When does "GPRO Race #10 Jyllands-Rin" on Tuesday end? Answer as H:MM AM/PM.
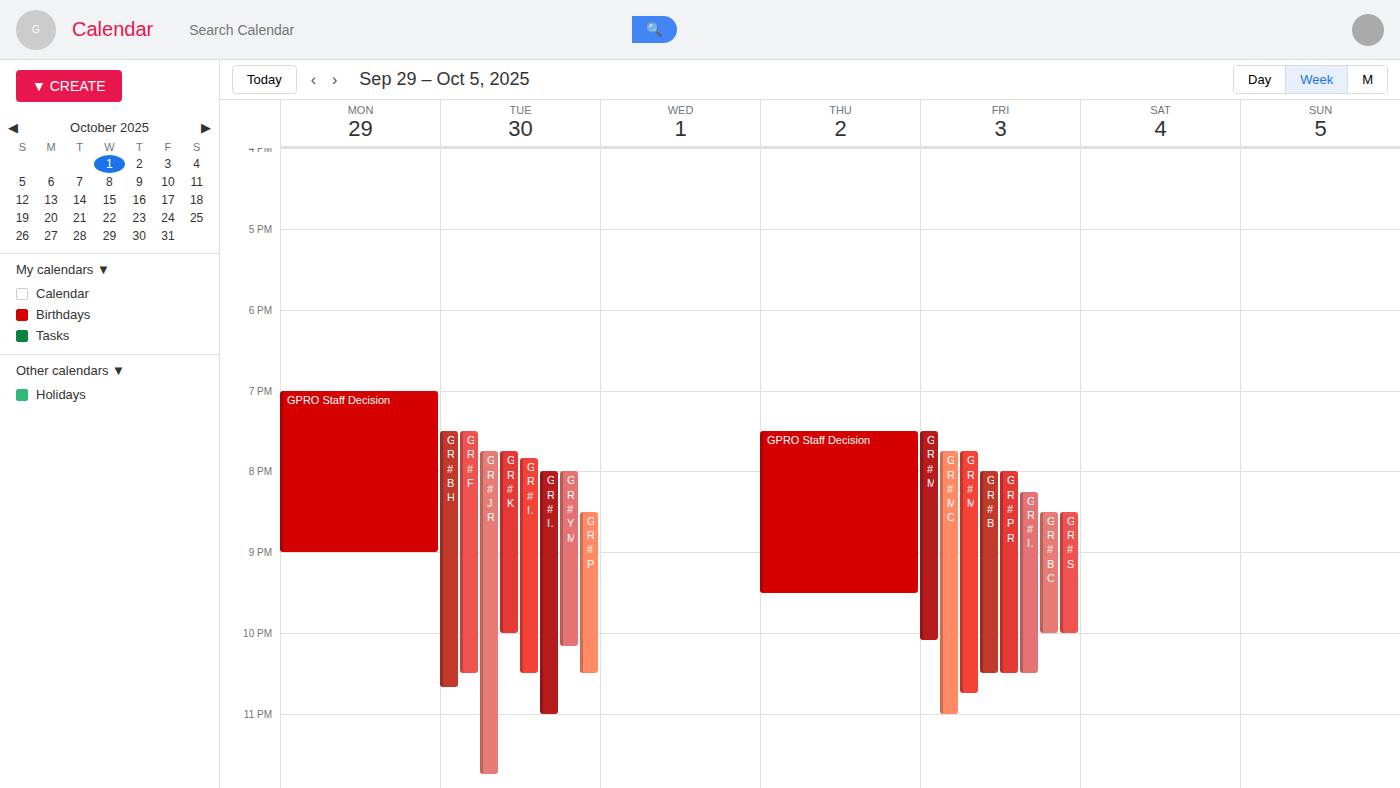
11:45 PM